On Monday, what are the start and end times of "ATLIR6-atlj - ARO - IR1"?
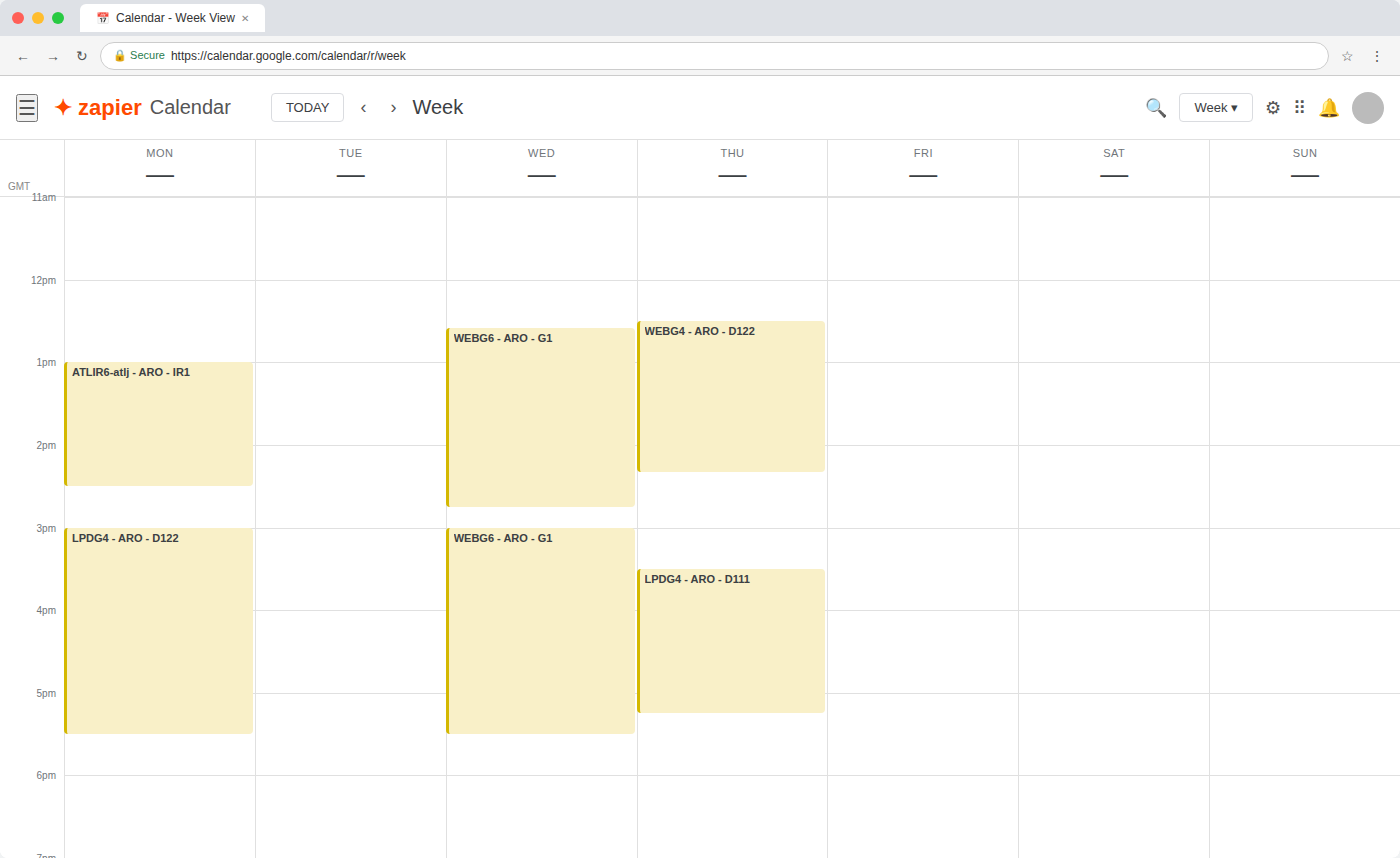
1:00 PM to 2:30 PM